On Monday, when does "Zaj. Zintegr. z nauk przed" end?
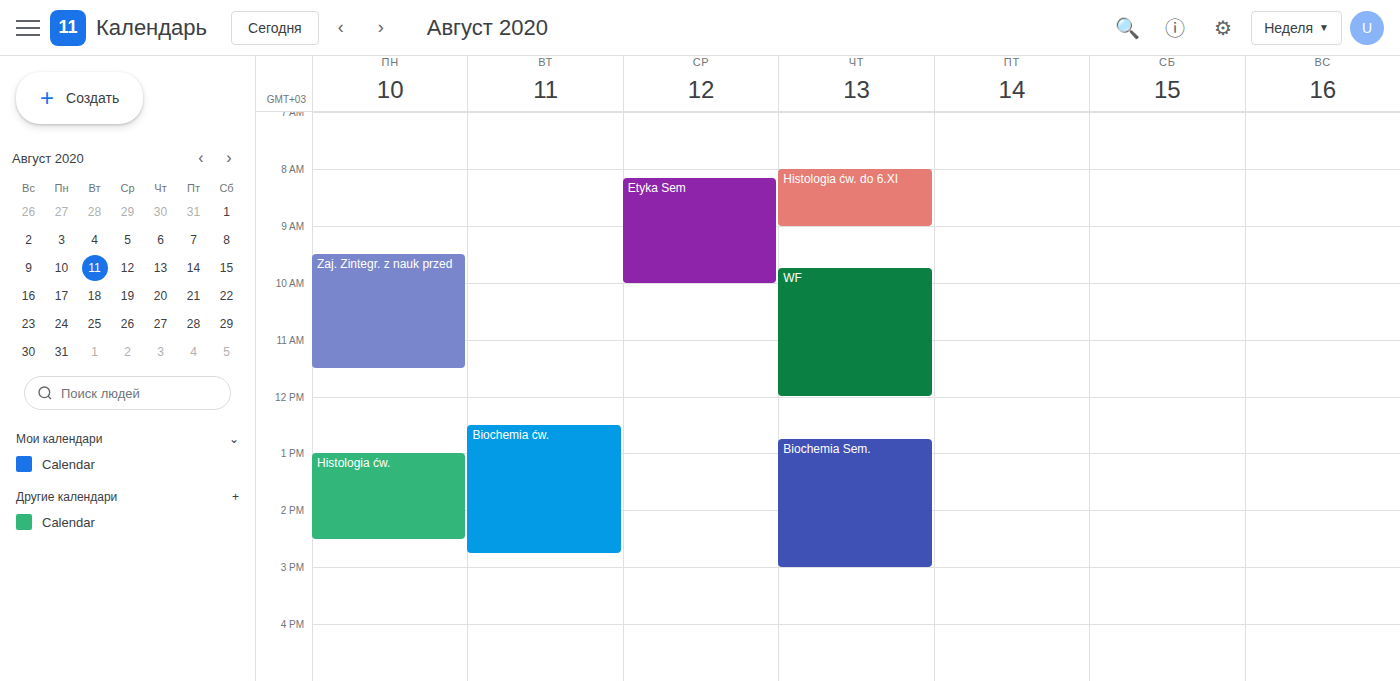
11:30